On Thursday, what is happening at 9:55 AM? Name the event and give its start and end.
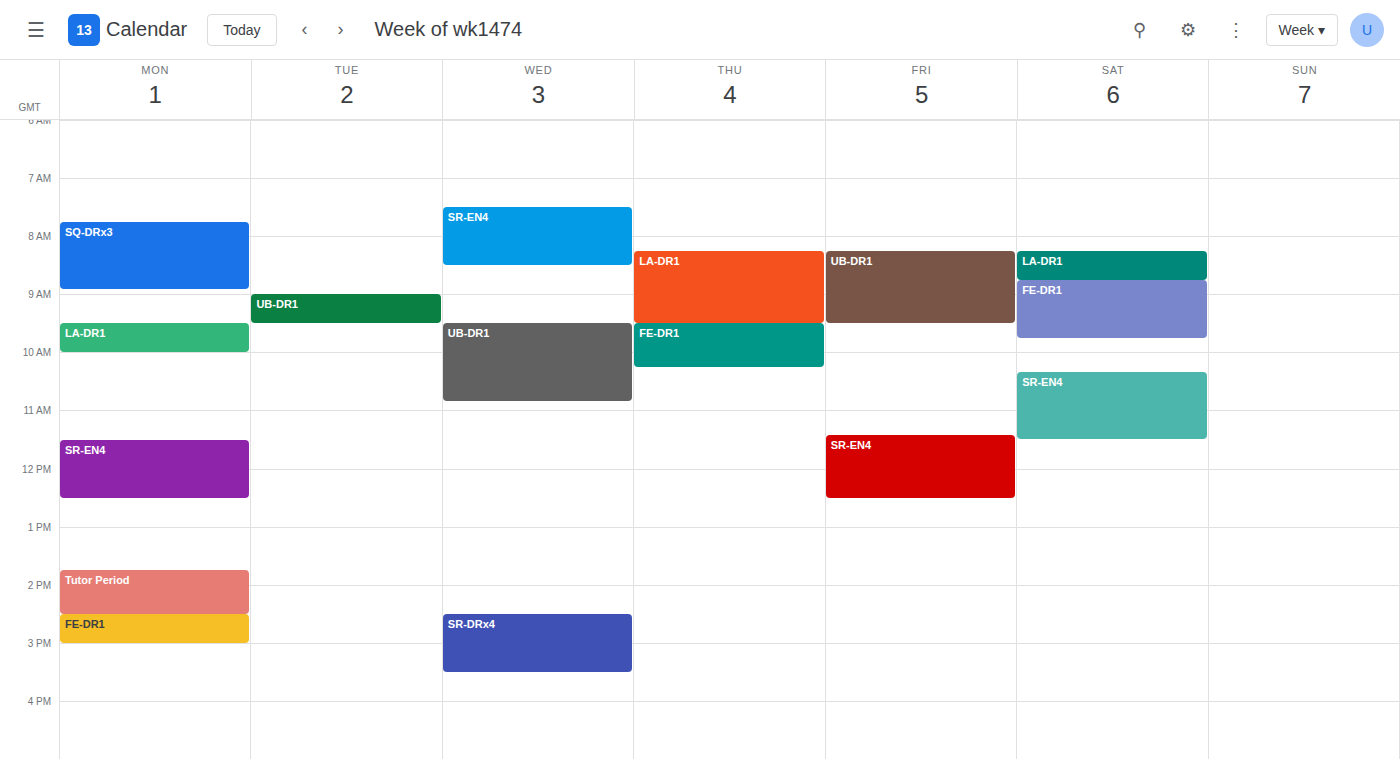
"FE-DR1", 9:30 AM to 10:15 AM